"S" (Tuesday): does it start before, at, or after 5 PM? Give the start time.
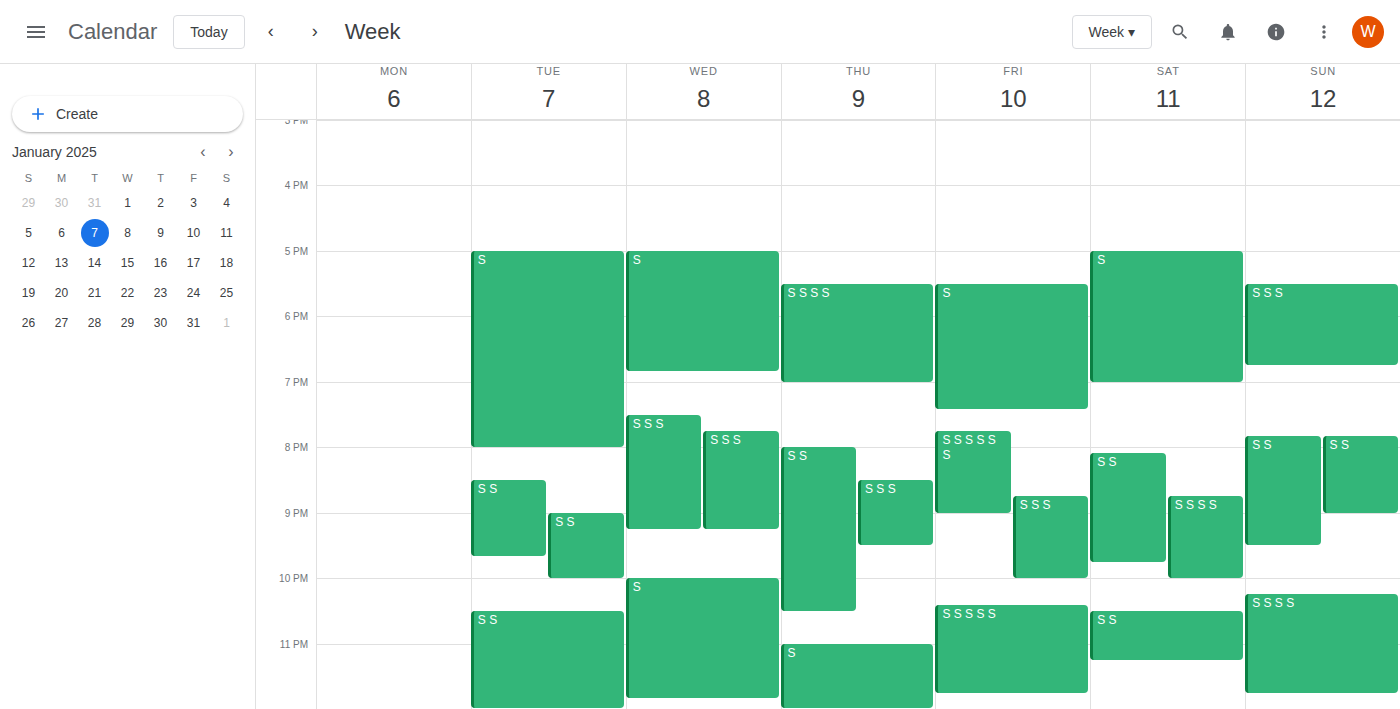
5:00 PM -- exactly at 5 PM, on the 5 PM line.